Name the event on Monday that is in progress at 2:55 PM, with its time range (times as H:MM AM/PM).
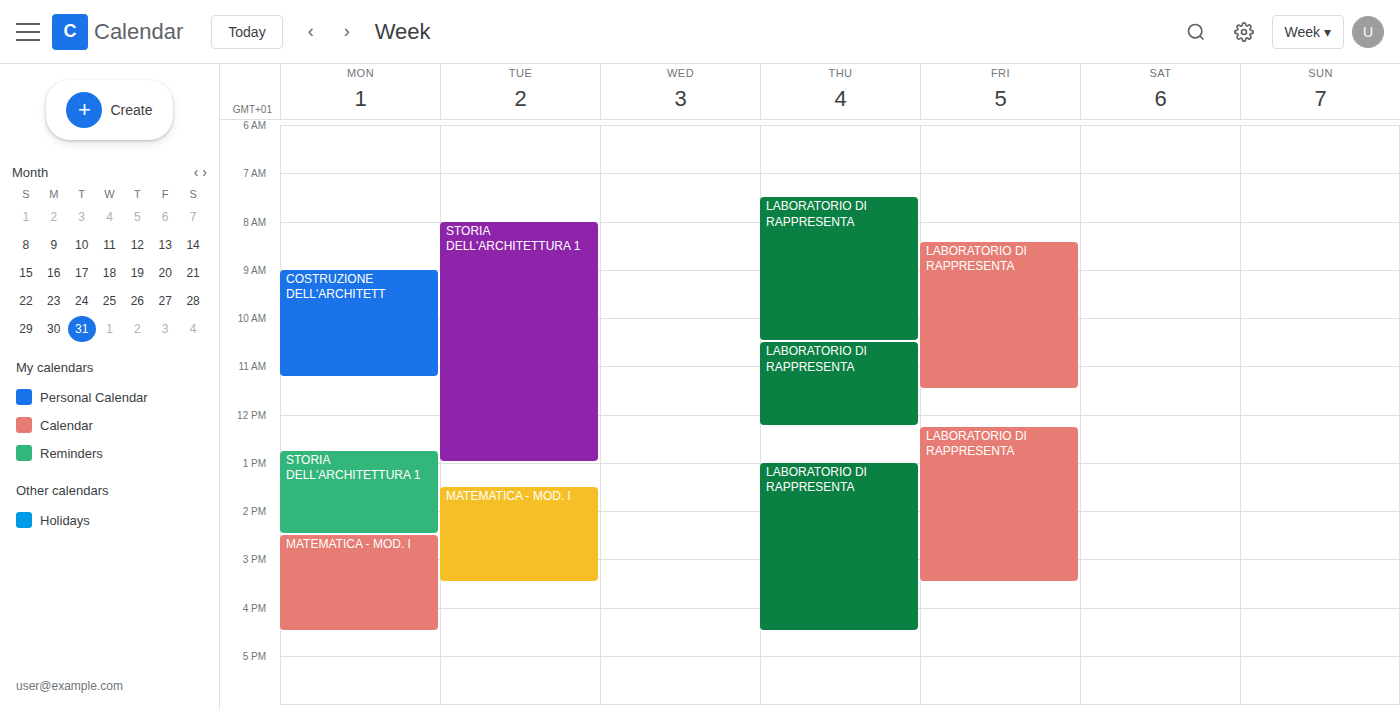
"MATEMATICA - MOD. I", 2:30 PM to 4:30 PM